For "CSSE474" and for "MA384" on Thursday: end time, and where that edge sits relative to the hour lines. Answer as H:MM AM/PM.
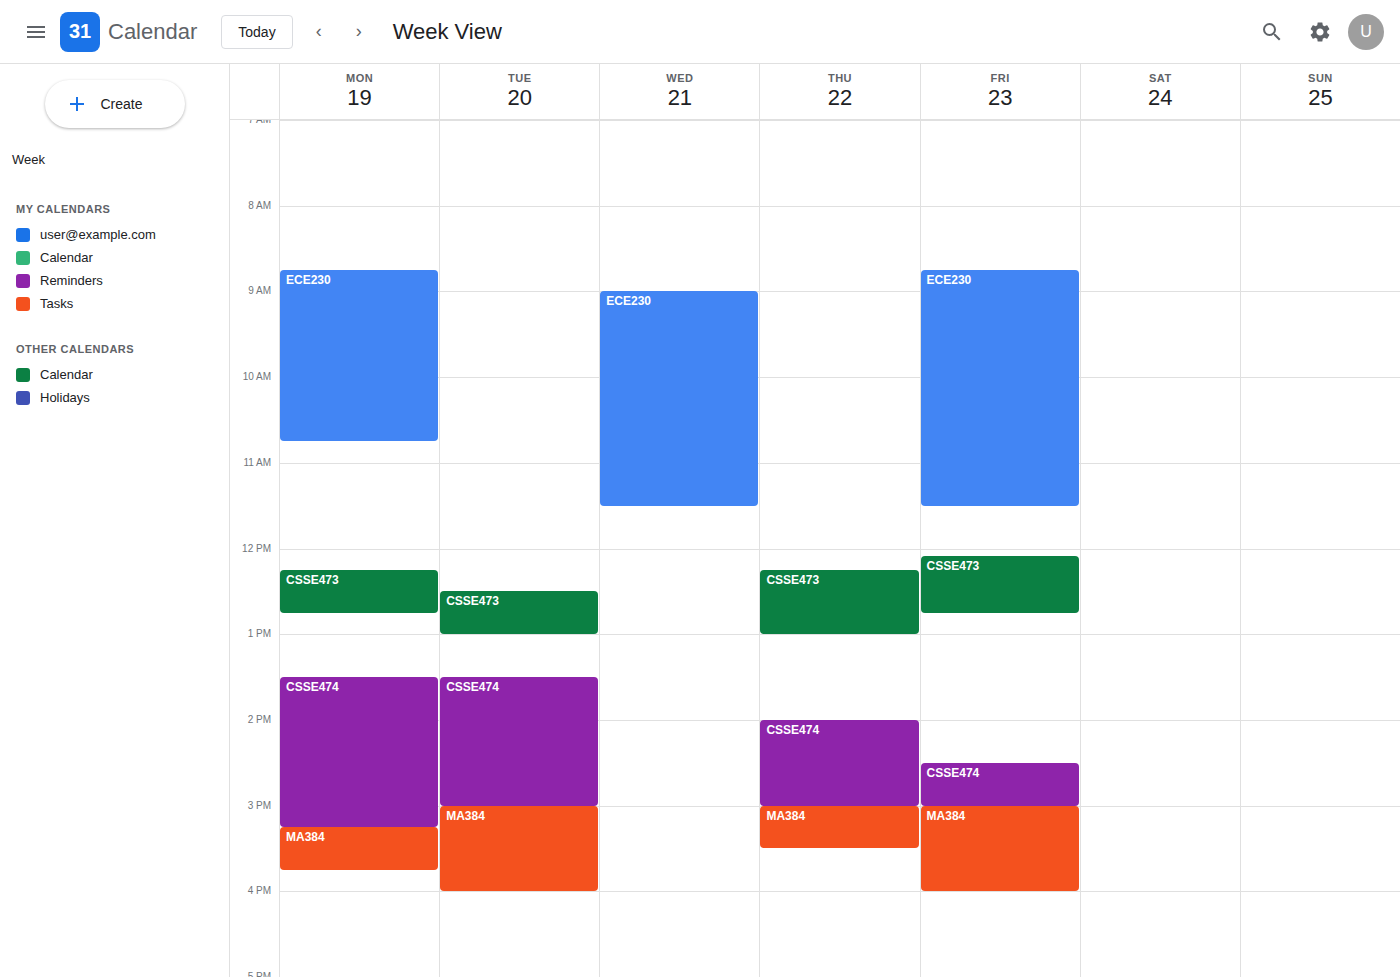
"CSSE474": 3:00 PM, exactly on the 3 PM line. "MA384": 3:30 PM, halfway between the 3 PM and 4 PM lines.